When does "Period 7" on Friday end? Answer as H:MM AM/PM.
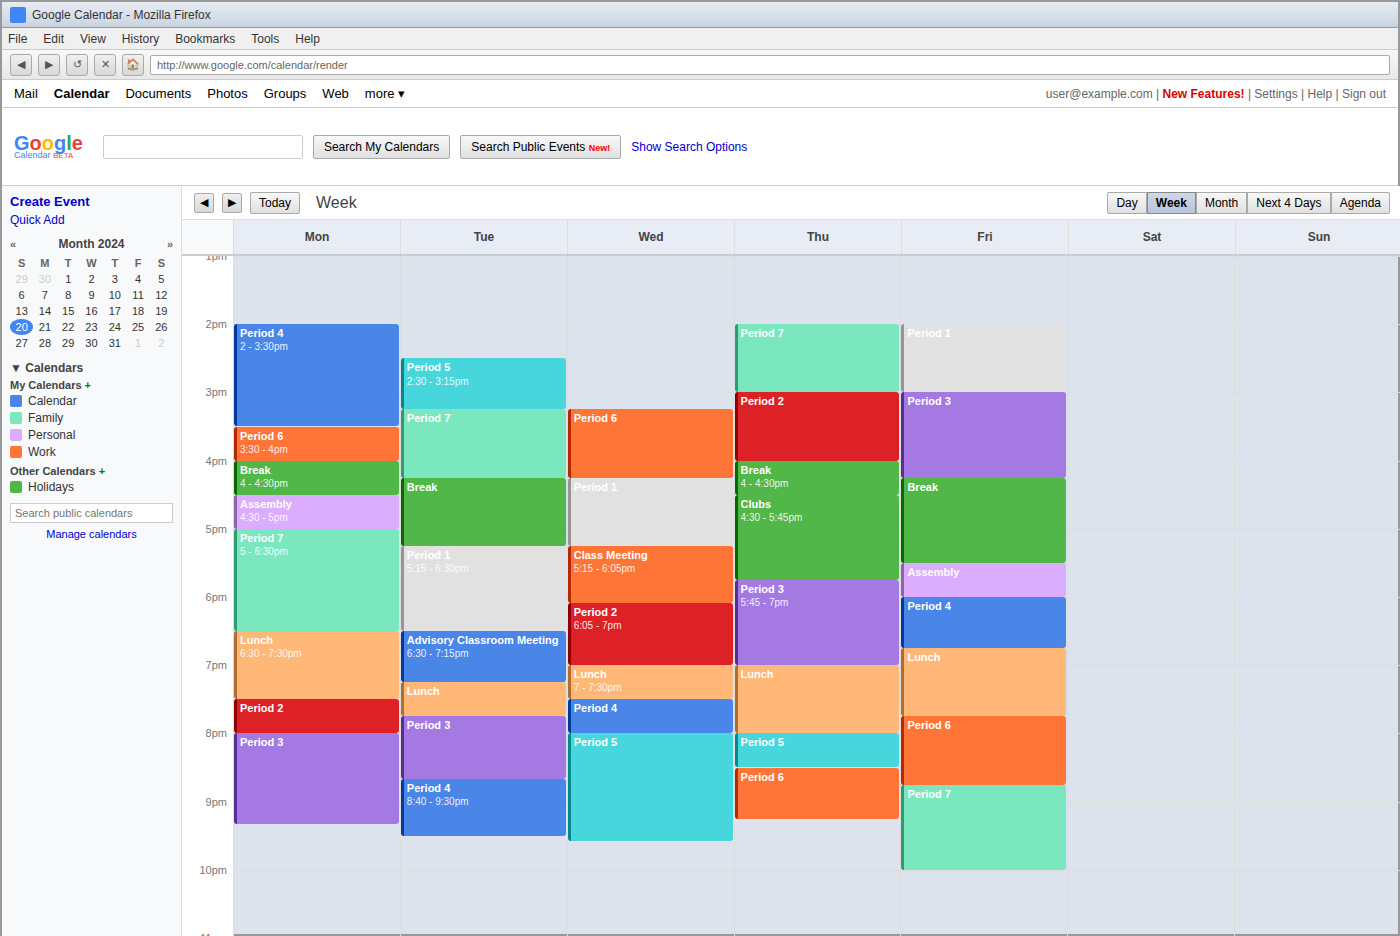
10:00 PM